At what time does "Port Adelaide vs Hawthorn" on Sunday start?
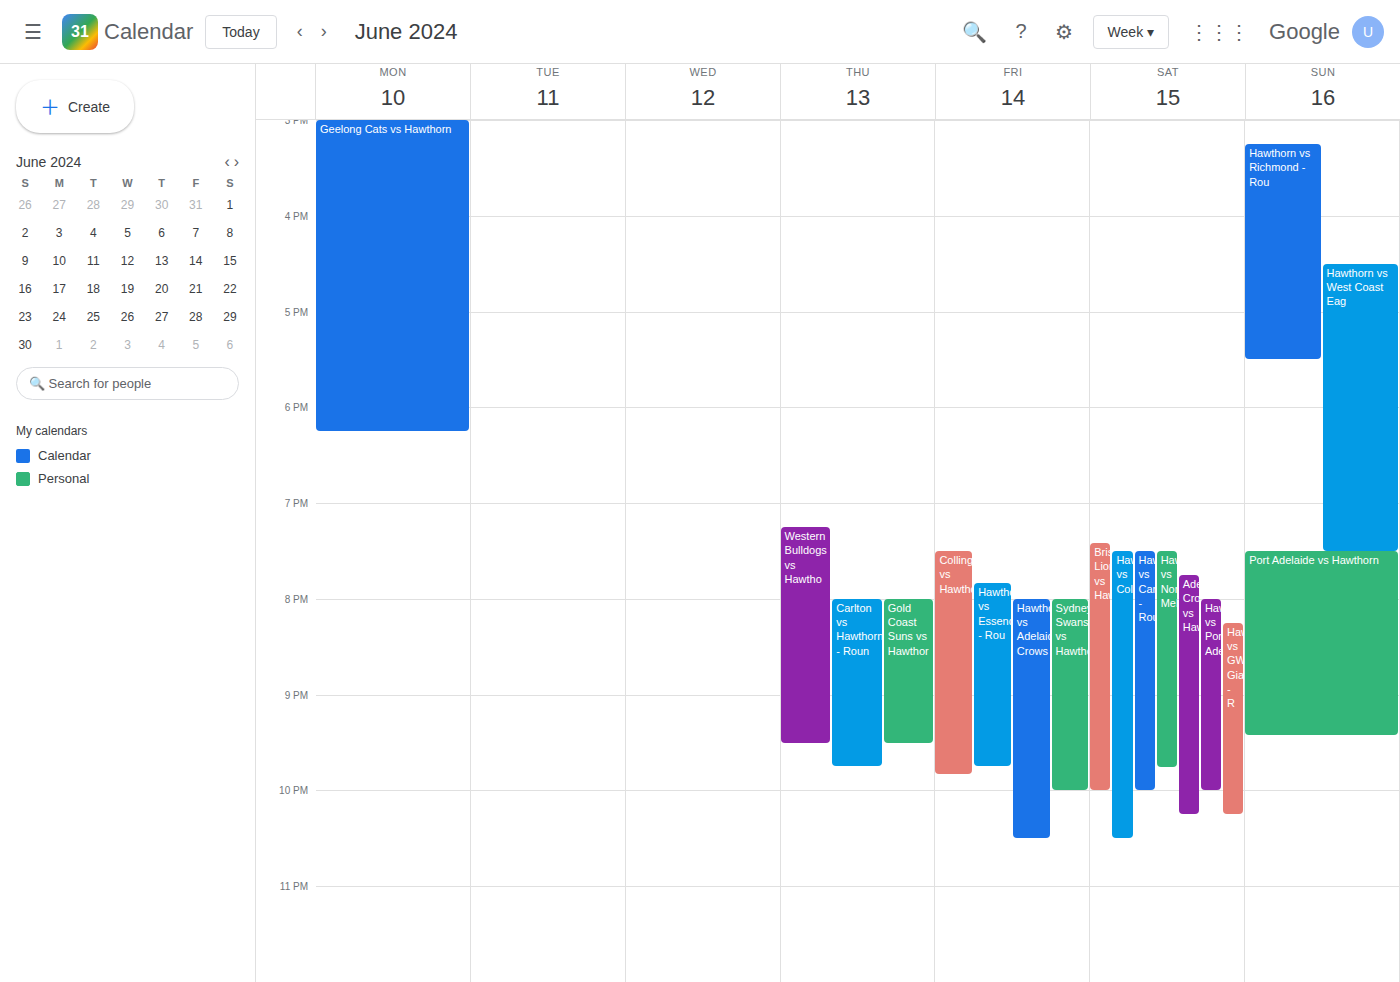
7:30 PM